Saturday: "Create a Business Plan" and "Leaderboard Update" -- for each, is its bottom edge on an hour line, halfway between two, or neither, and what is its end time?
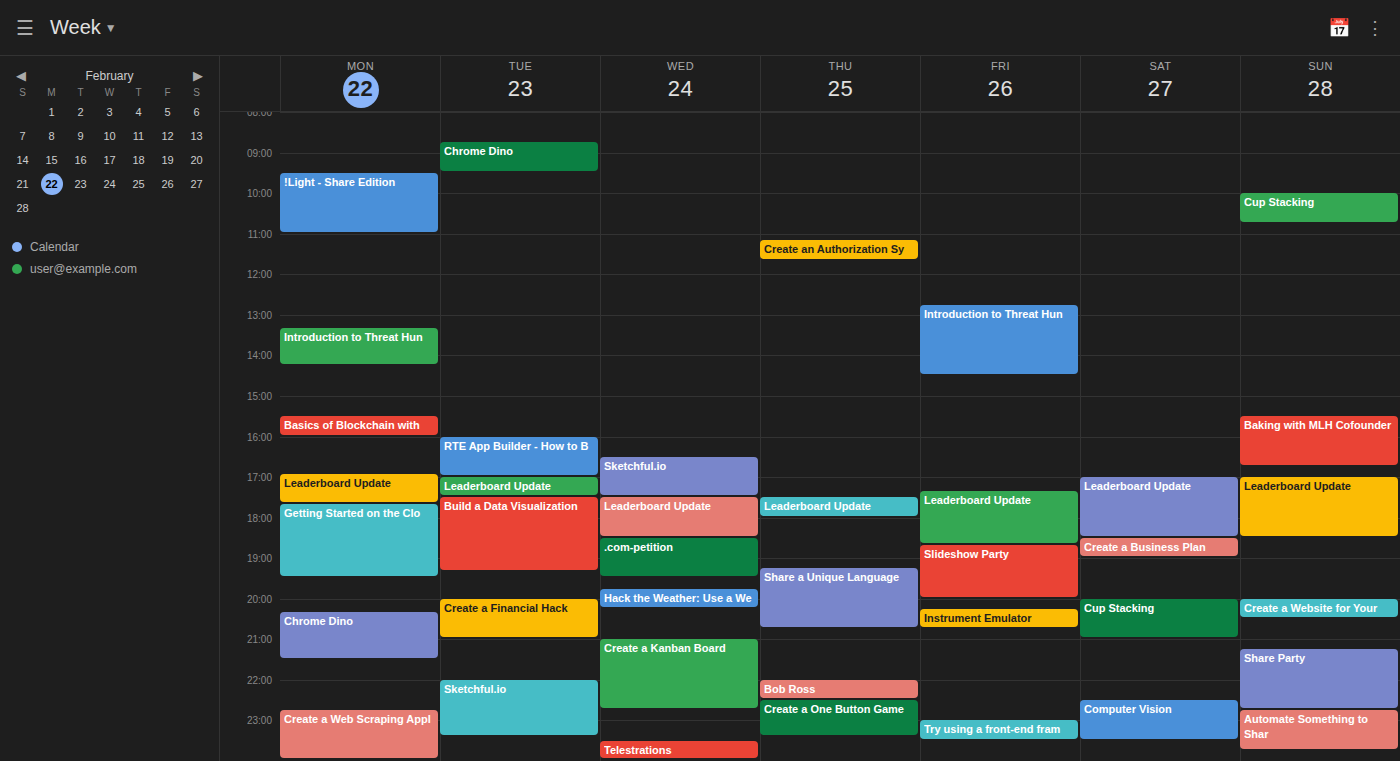
"Create a Business Plan": 7:00 PM, exactly on the 7 PM line. "Leaderboard Update": 6:30 PM, halfway between the 6 PM and 7 PM lines.